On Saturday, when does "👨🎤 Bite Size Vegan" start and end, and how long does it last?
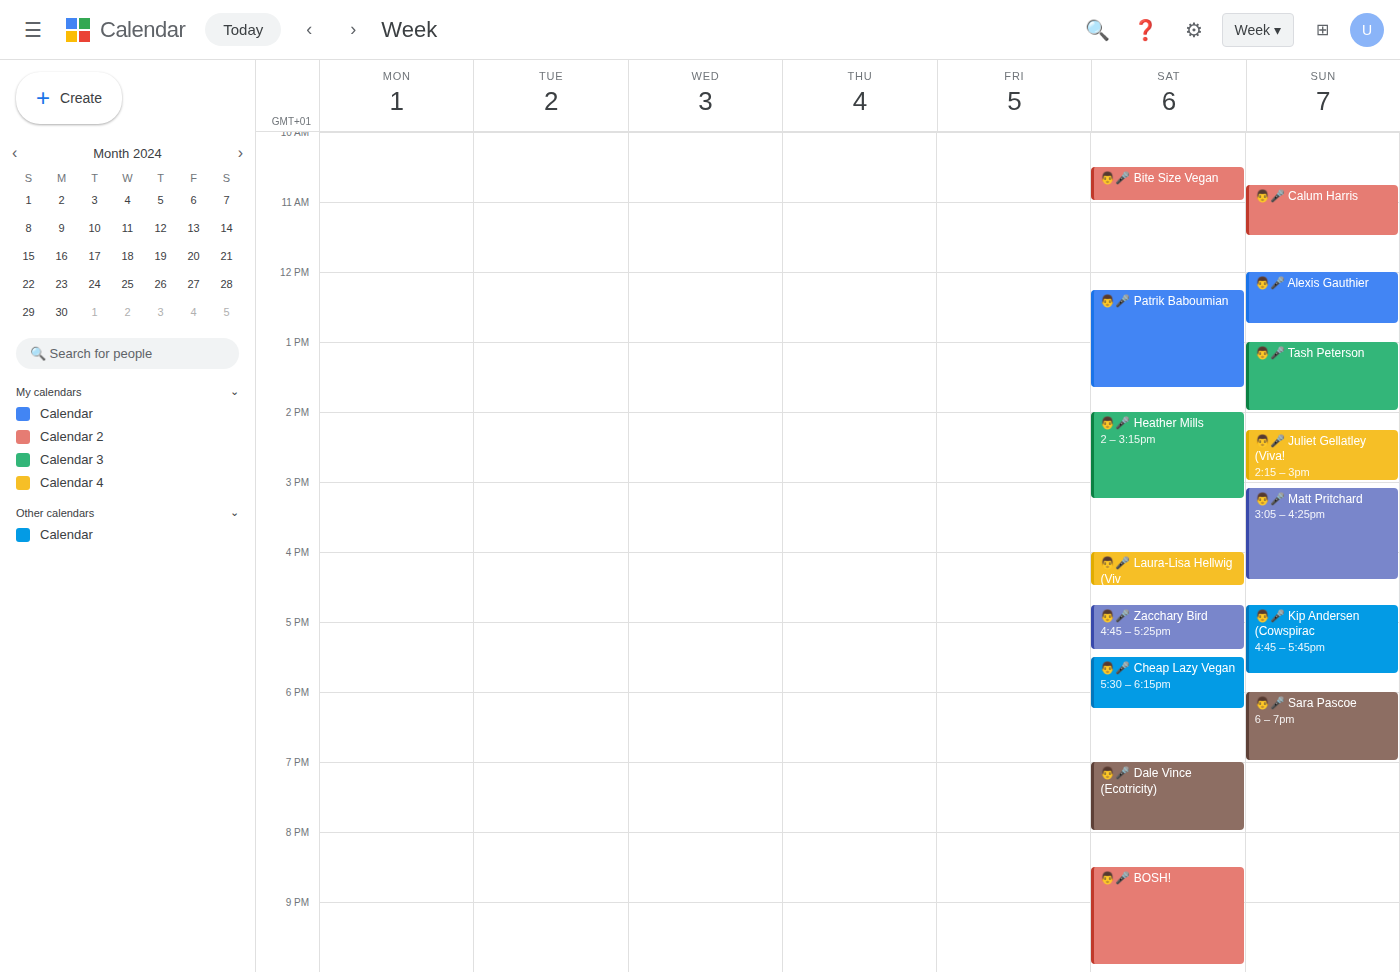
10:30 AM to 11:00 AM, 30 minutes